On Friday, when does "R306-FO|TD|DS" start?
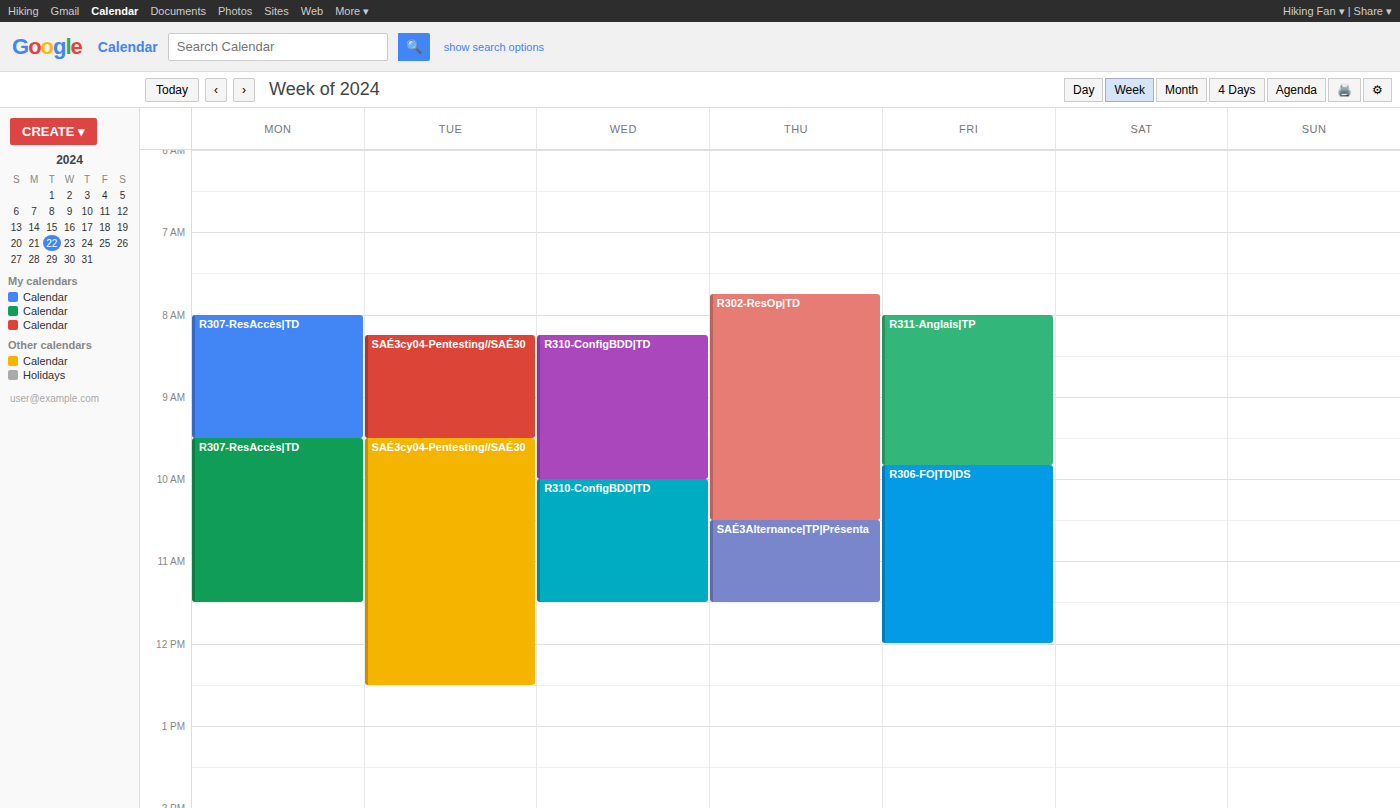
9:50 AM